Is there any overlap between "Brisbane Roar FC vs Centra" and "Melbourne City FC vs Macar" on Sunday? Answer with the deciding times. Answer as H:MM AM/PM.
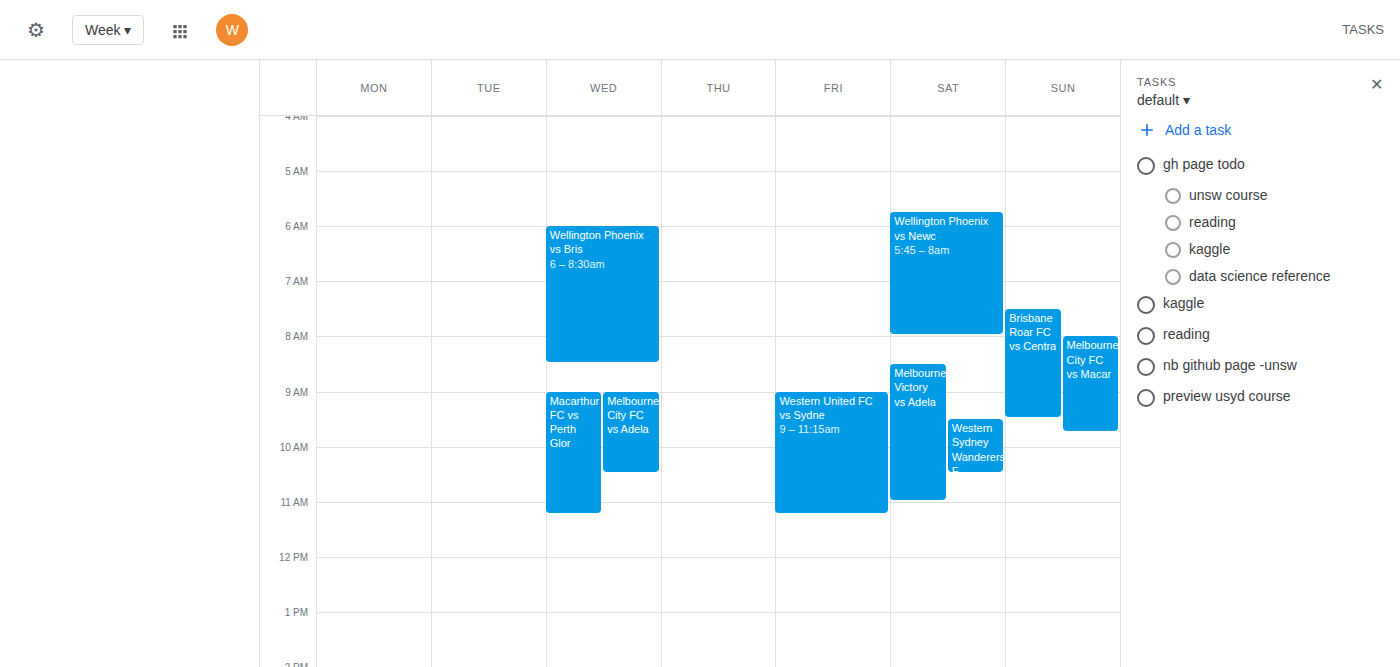
"Melbourne City FC vs Macar" starts at 8:00 AM, before "Brisbane Roar FC vs Centra" ends at 9:30 AM -- they overlap.